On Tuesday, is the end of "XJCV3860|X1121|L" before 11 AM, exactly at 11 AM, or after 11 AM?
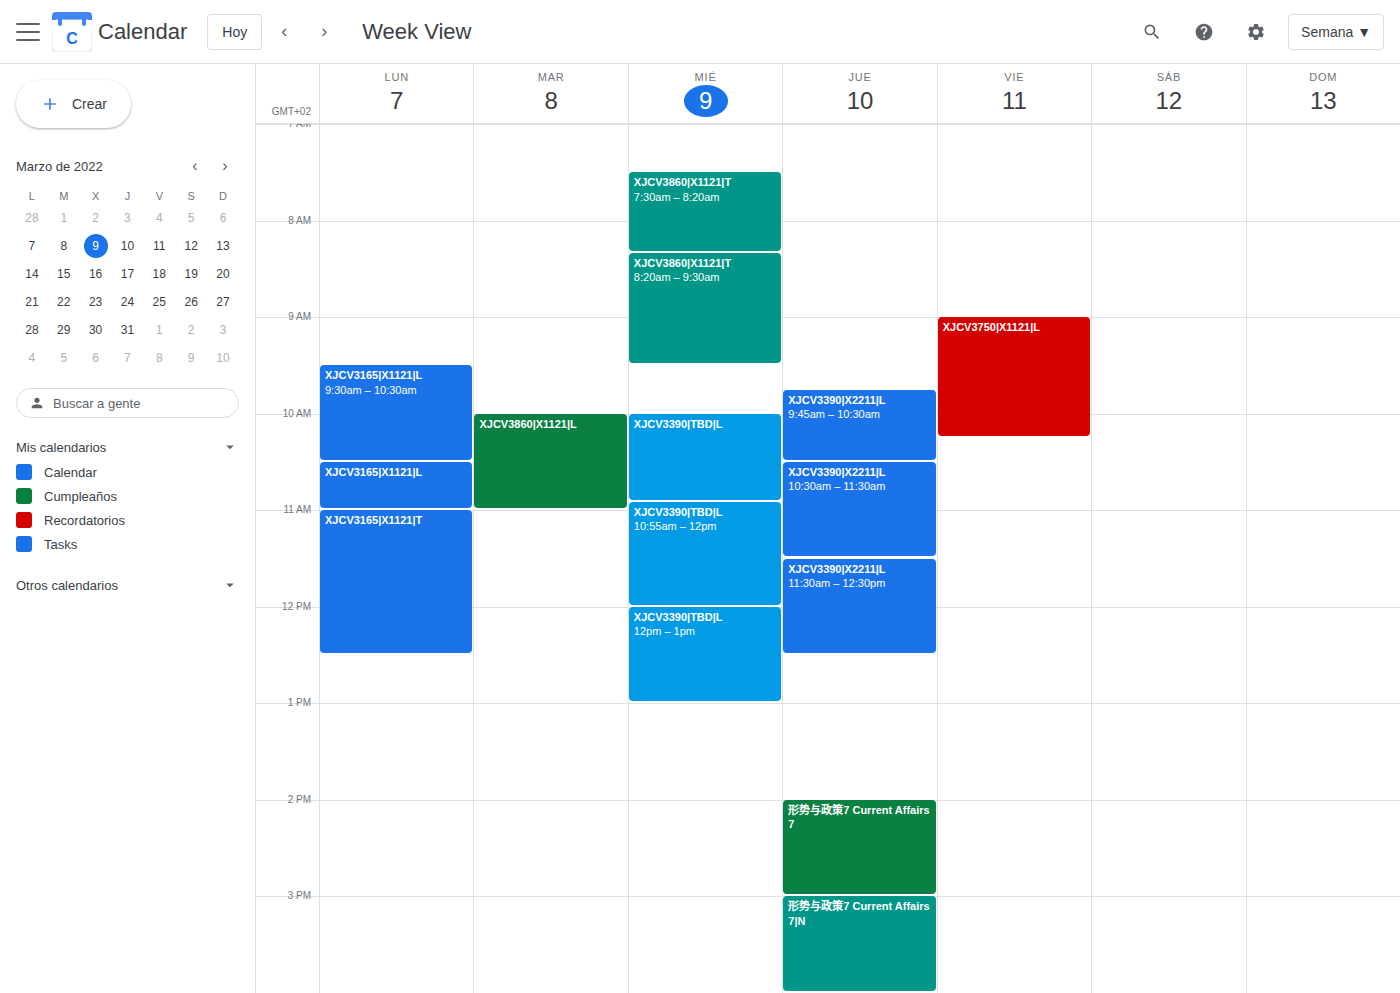
11:00 AM -- exactly at 11 AM, on the 11 AM line.